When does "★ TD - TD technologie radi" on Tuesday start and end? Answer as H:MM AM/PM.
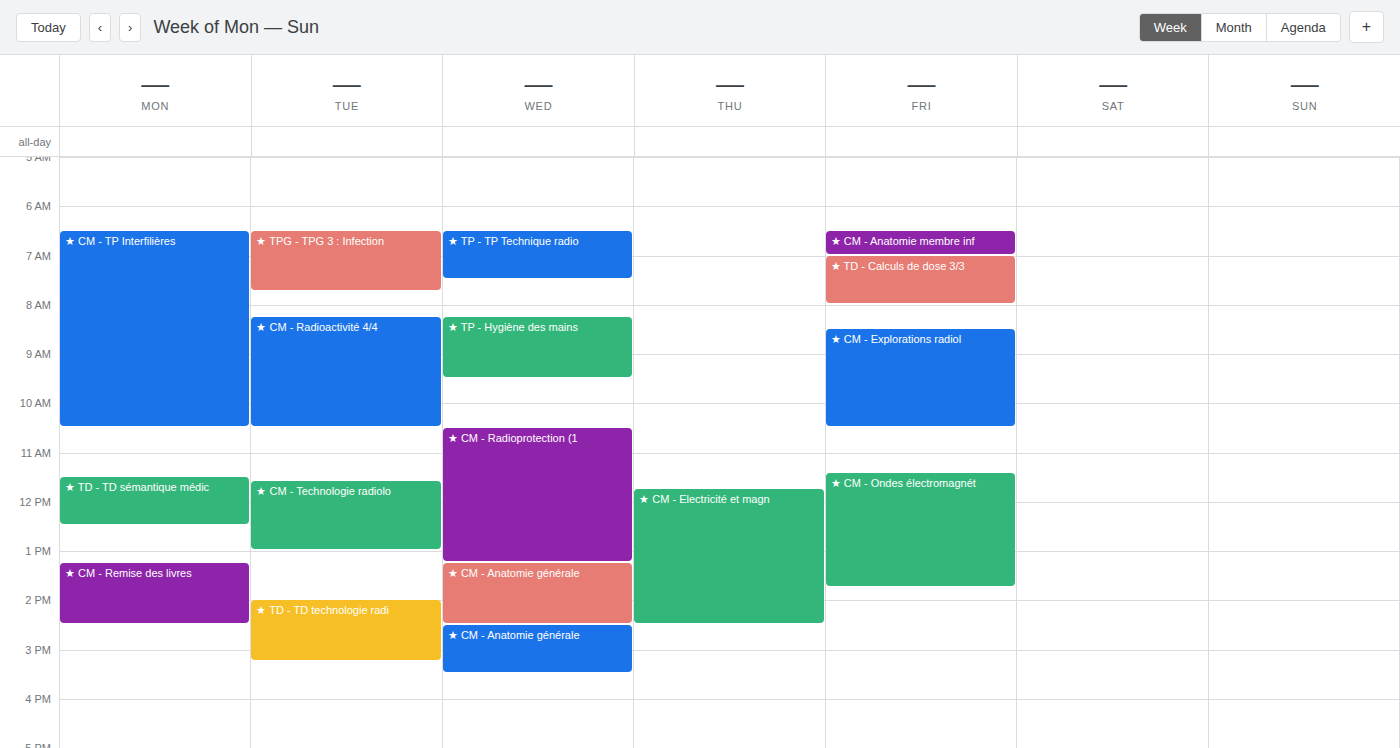
2:00 PM to 3:15 PM